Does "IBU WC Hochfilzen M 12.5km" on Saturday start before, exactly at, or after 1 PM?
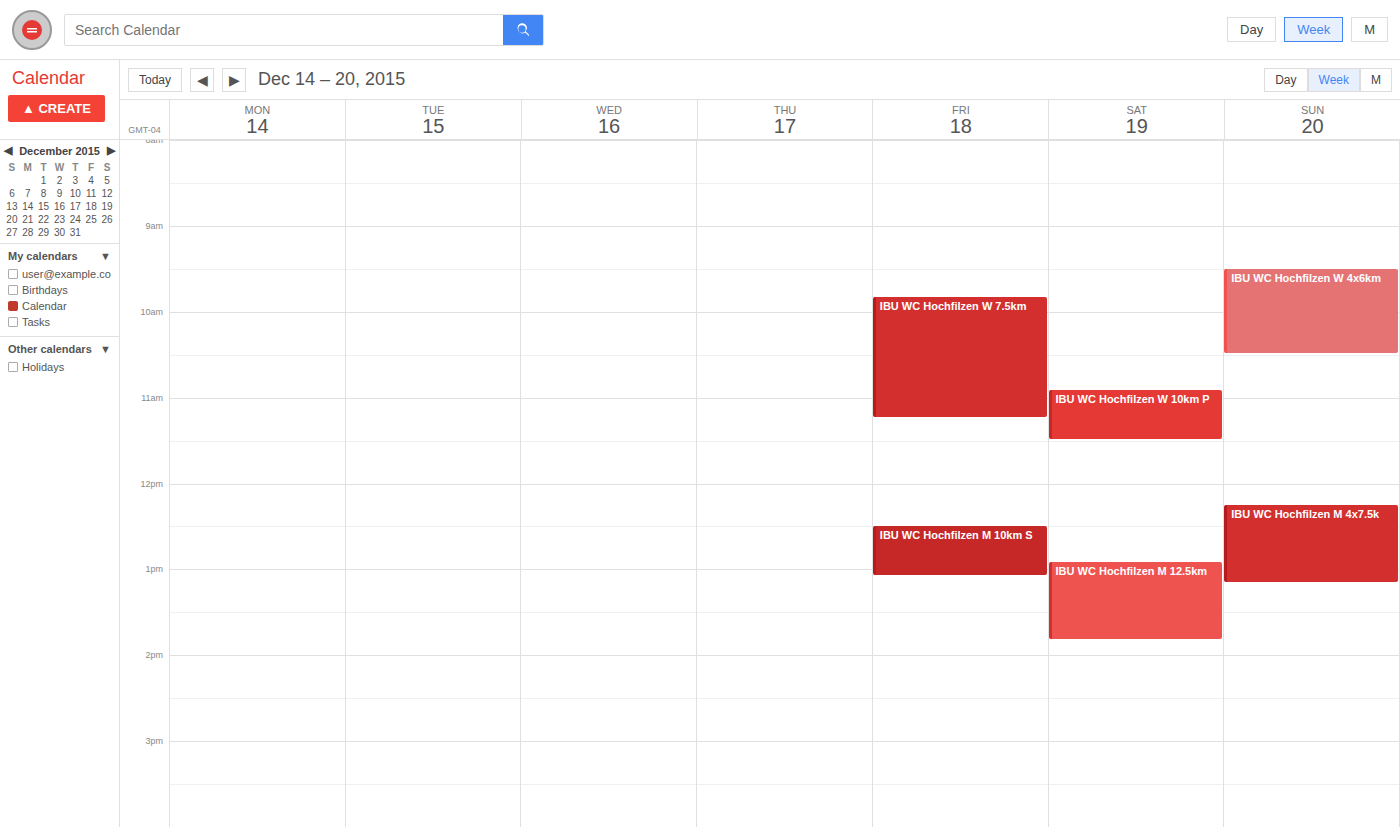
12:55 PM -- before 1 PM, 5 minutes above the 1 PM line.